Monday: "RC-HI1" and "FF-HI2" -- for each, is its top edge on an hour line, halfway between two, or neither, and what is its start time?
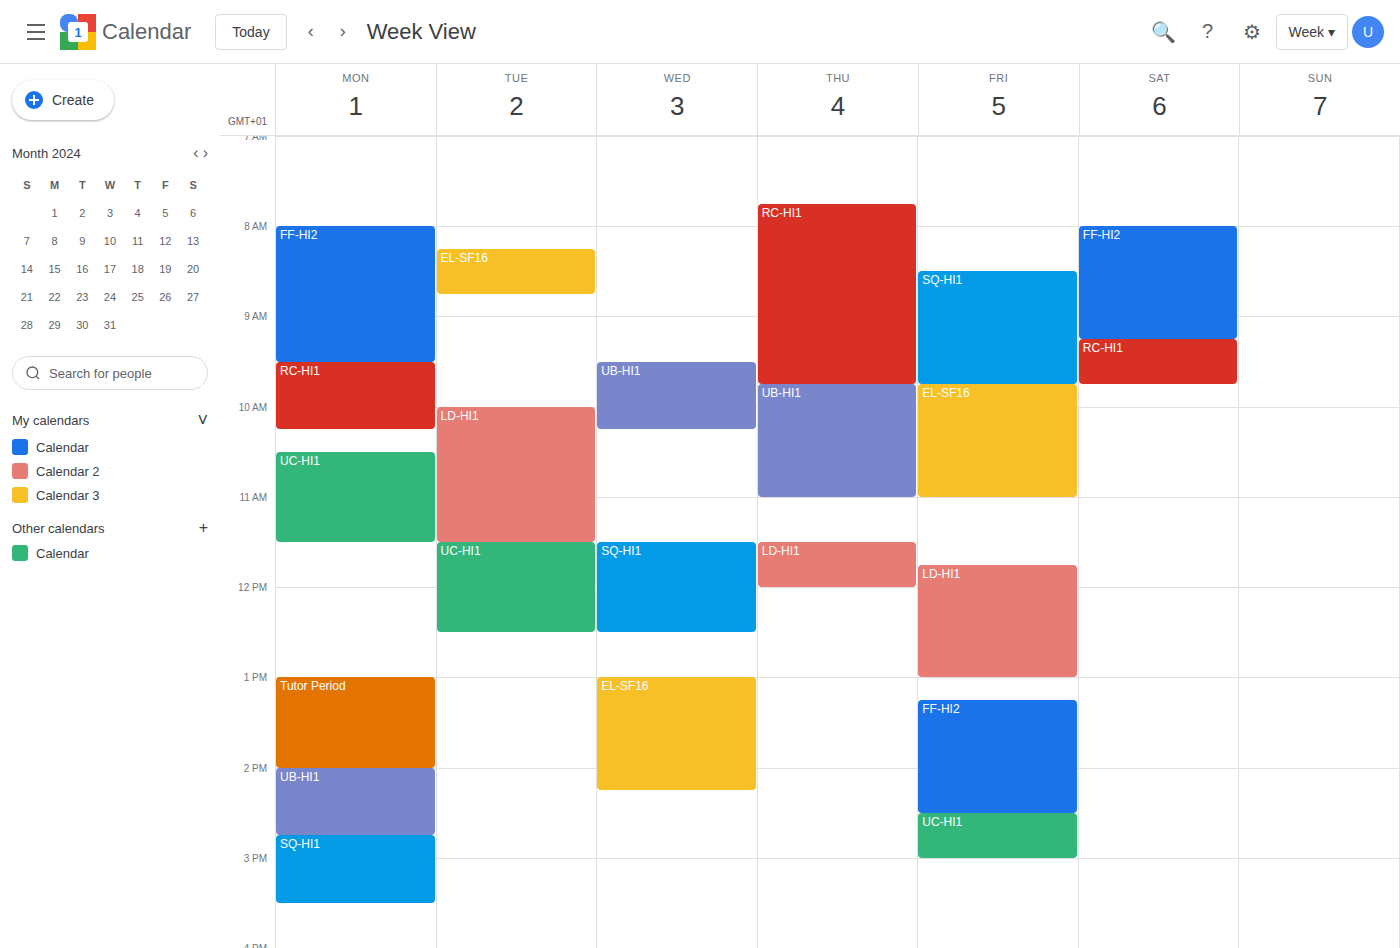
"RC-HI1": 9:30 AM, halfway between the 9 AM and 10 AM lines. "FF-HI2": 8:00 AM, exactly on the 8 AM line.